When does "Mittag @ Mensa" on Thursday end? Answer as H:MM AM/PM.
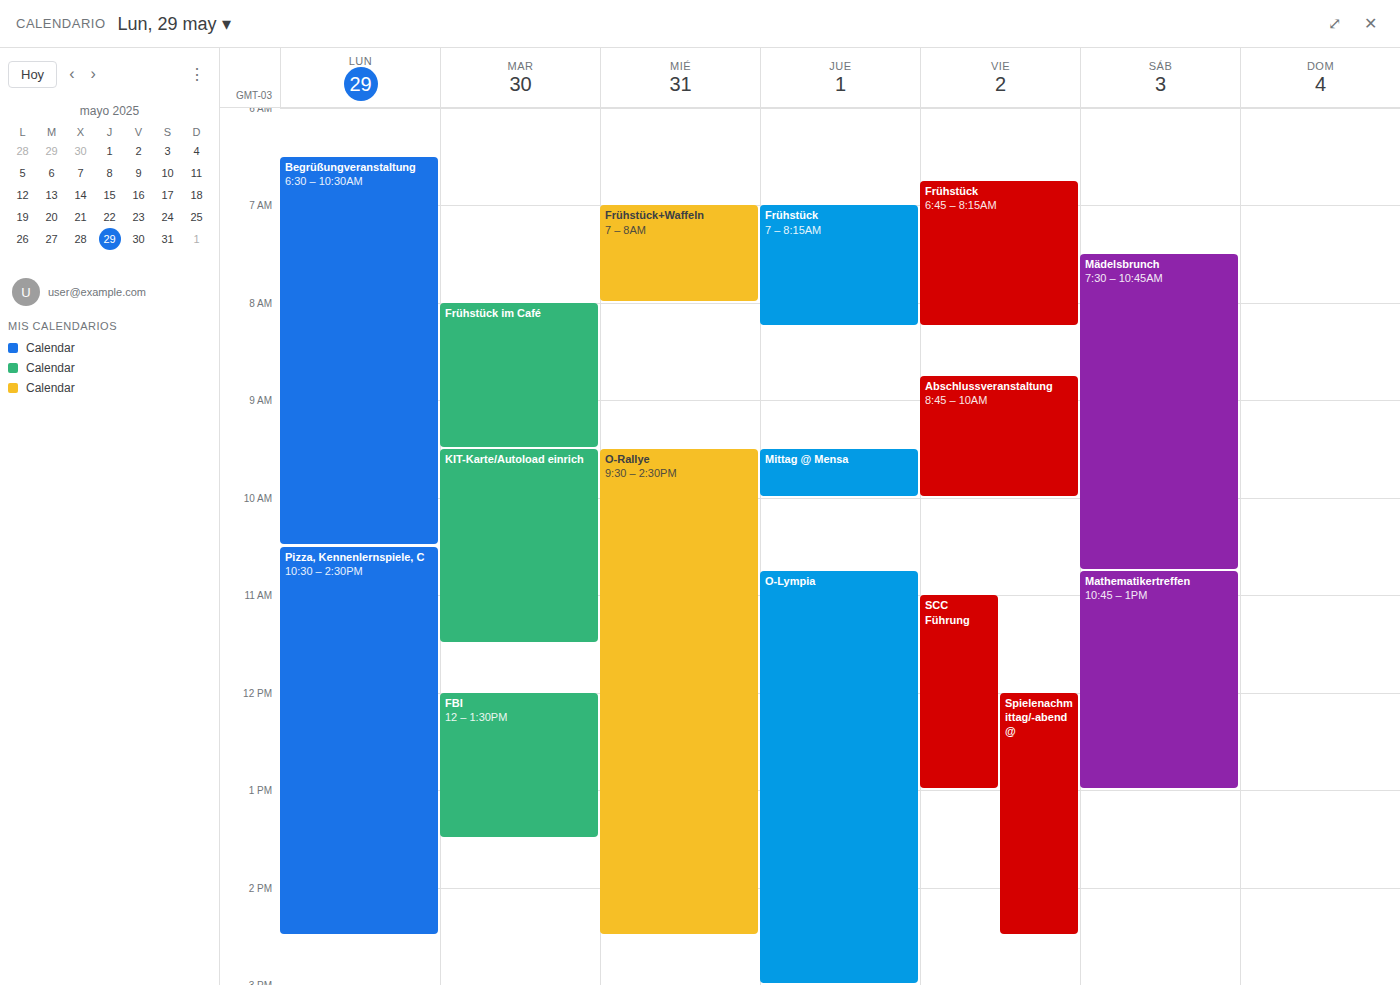
10:00 AM